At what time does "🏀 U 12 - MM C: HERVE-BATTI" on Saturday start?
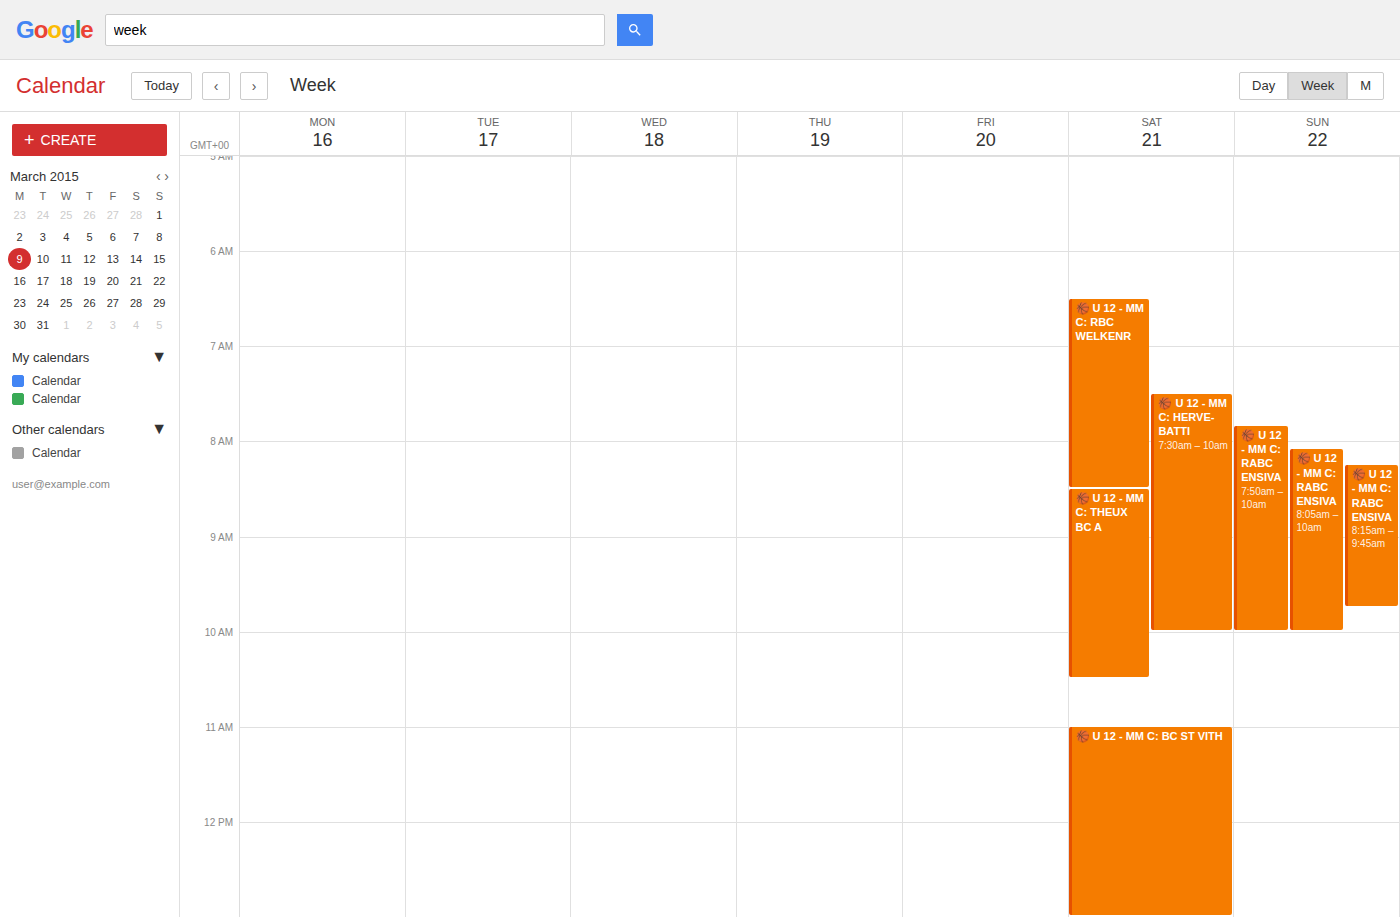
7:30 AM